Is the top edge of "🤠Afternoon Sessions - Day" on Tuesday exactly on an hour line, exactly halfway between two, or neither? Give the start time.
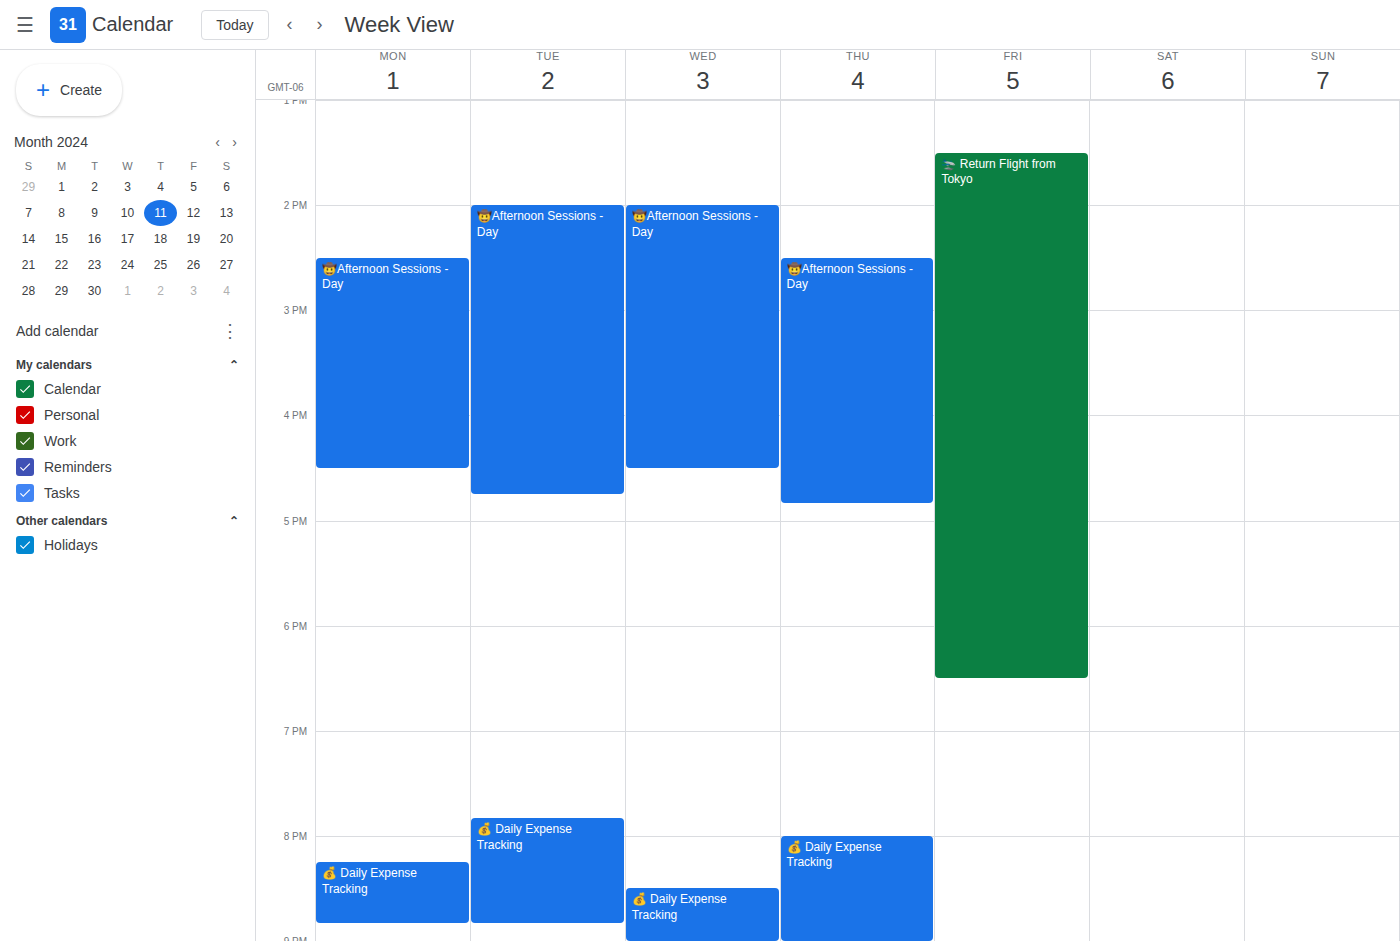
2:00 PM -- exactly on the 2 PM line.